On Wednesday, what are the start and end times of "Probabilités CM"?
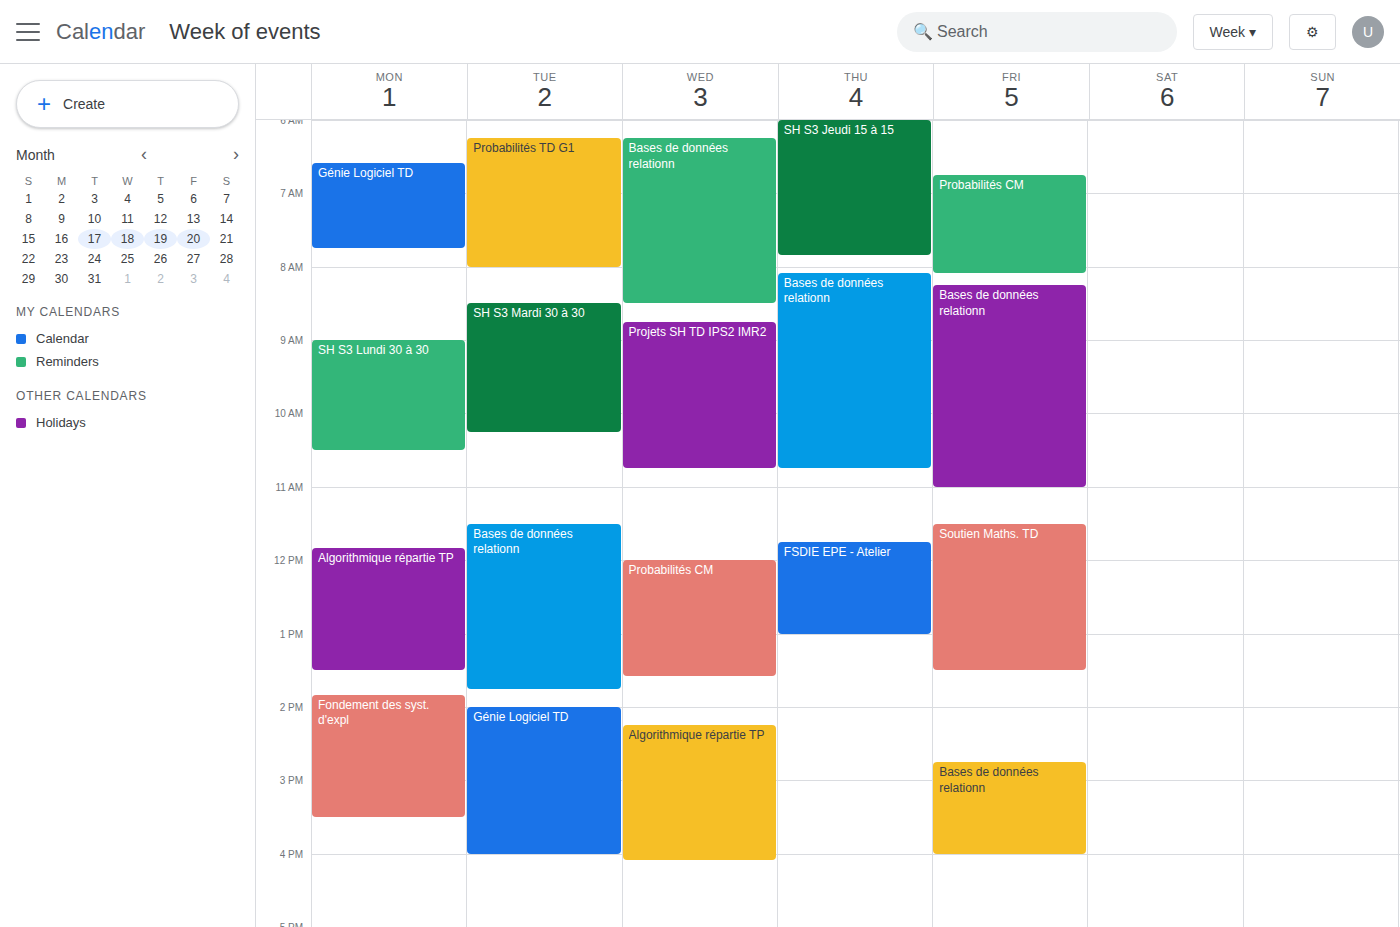
12:00 PM to 1:35 PM